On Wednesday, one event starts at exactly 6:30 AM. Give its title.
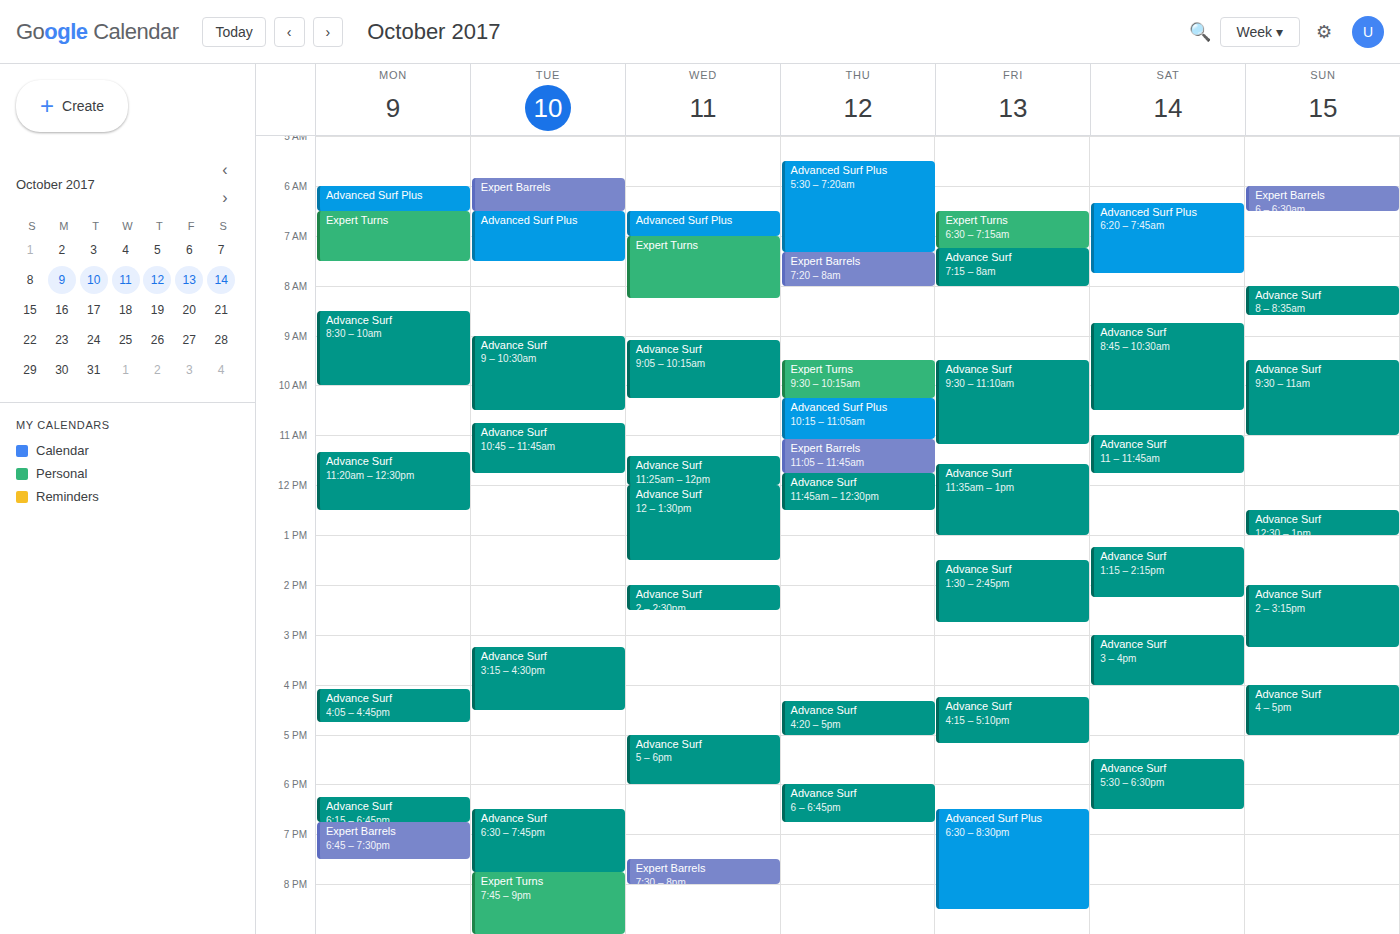
"Advanced Surf Plus"